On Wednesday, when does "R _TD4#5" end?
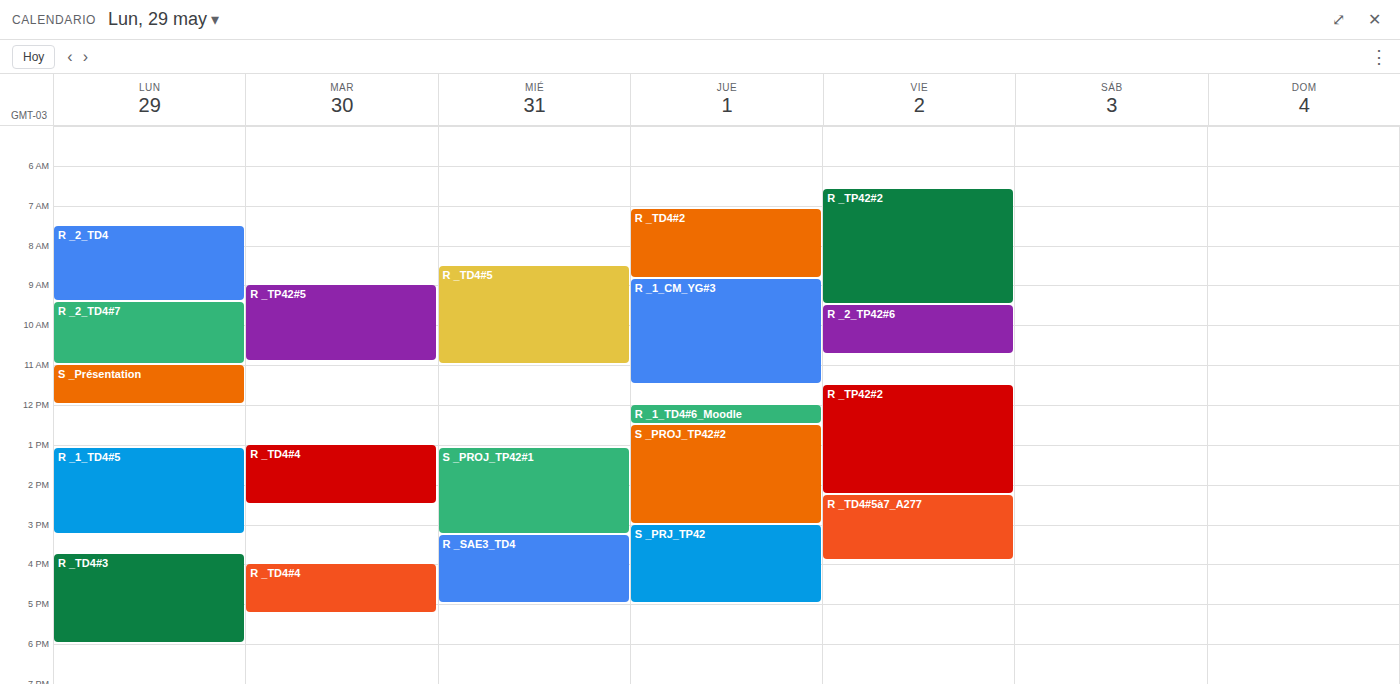
11:00 AM